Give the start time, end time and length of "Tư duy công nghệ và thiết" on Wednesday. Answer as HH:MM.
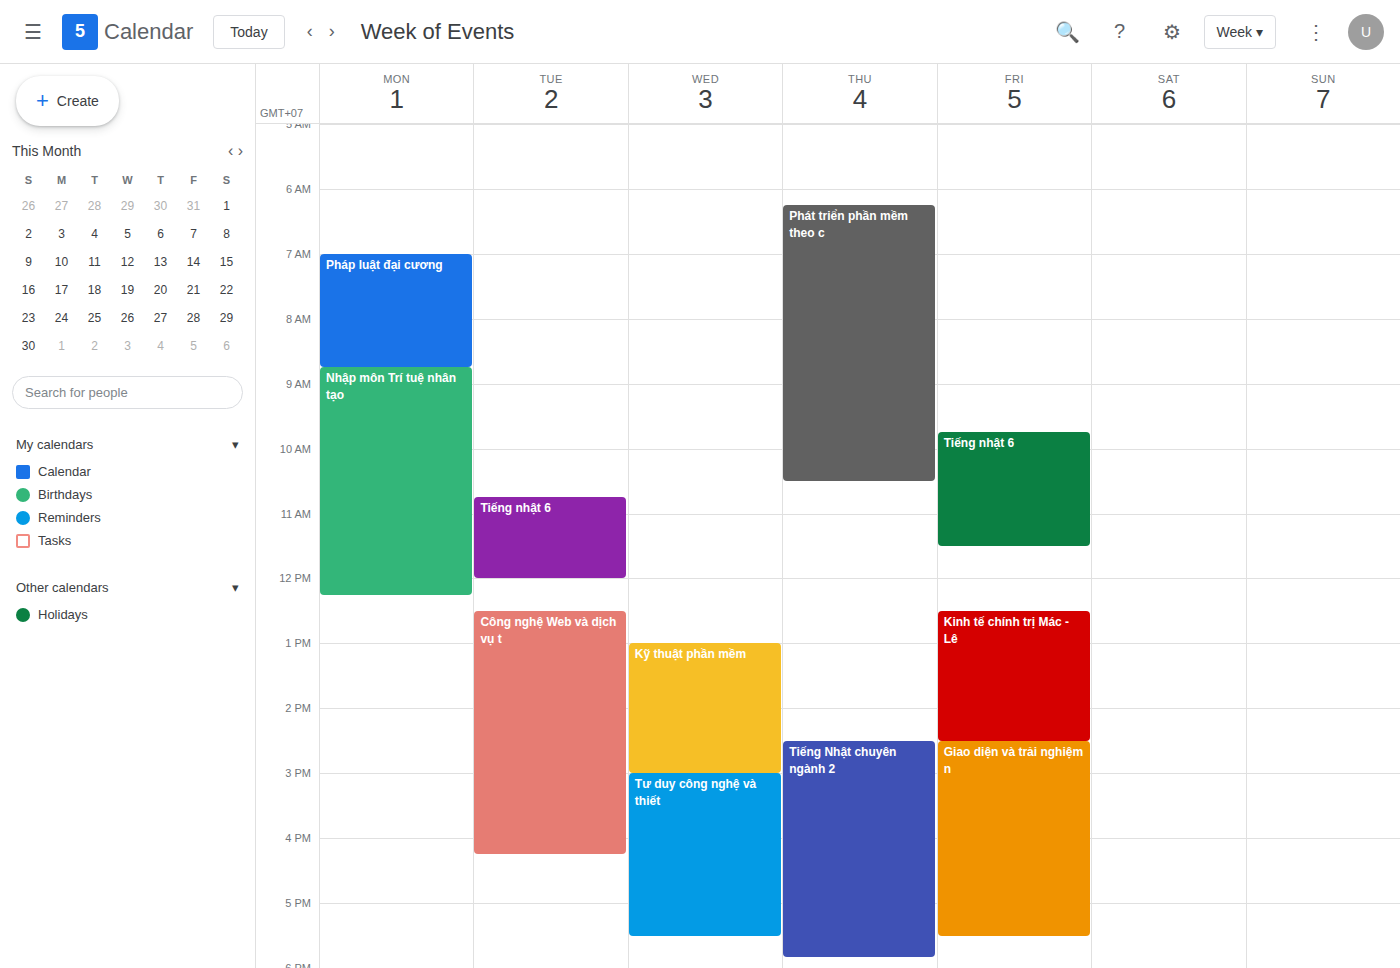
15:00 to 17:30, 2 hours 30 minutes